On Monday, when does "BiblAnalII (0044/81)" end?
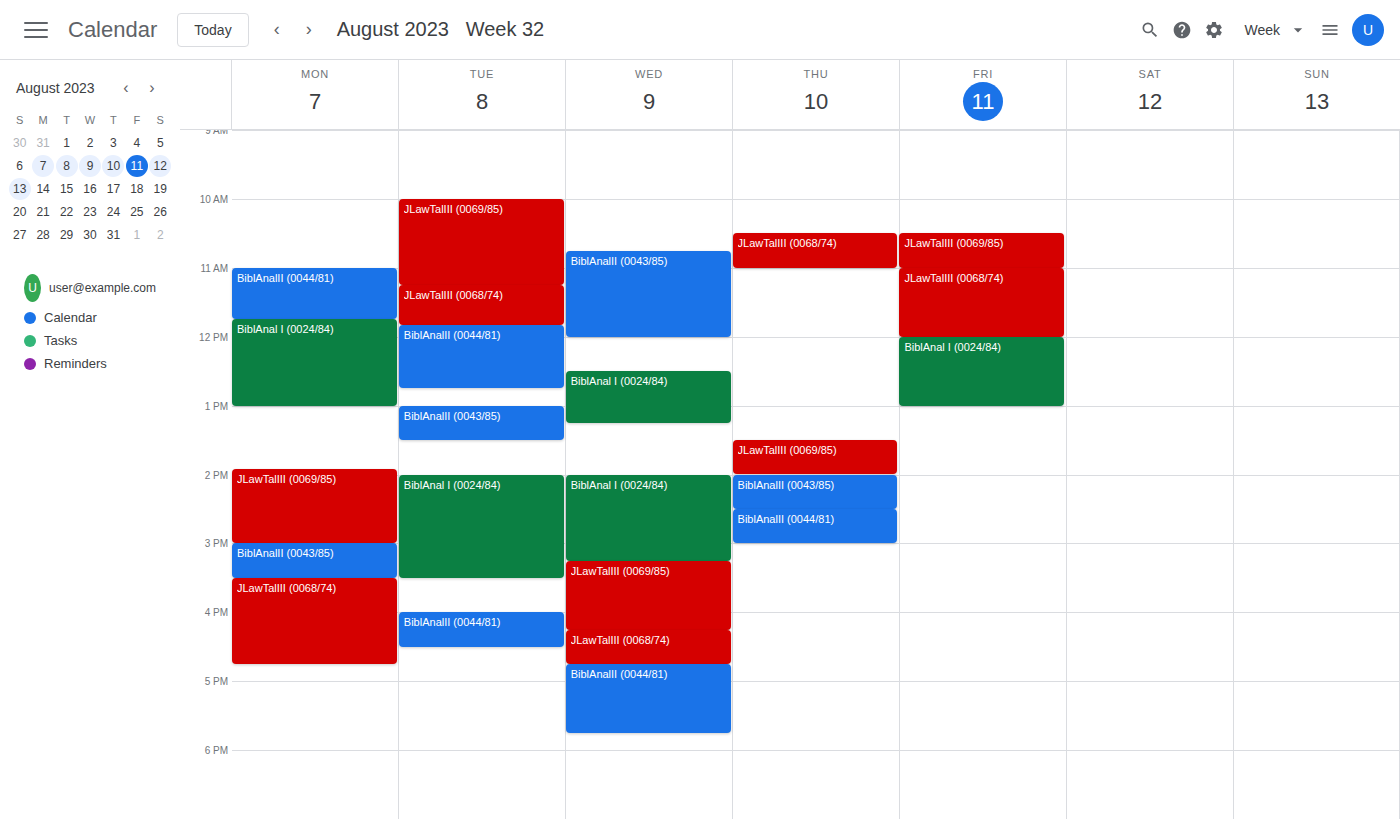
11:45